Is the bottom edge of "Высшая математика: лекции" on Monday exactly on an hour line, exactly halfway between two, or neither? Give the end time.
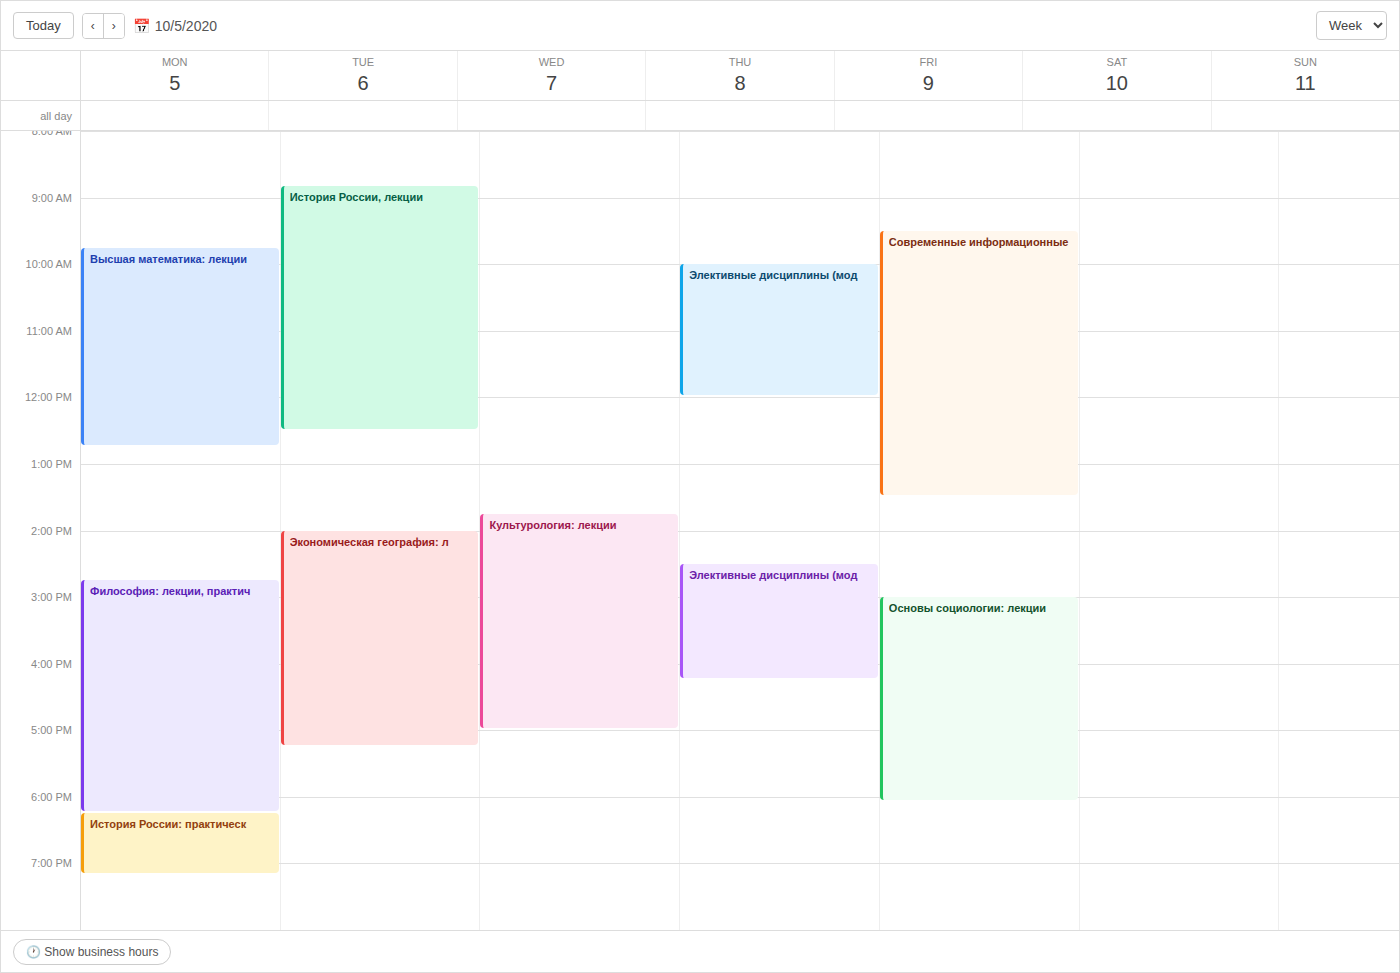
12:45 PM -- neither: three quarters of the way from the 12 PM line to the 1 PM line.